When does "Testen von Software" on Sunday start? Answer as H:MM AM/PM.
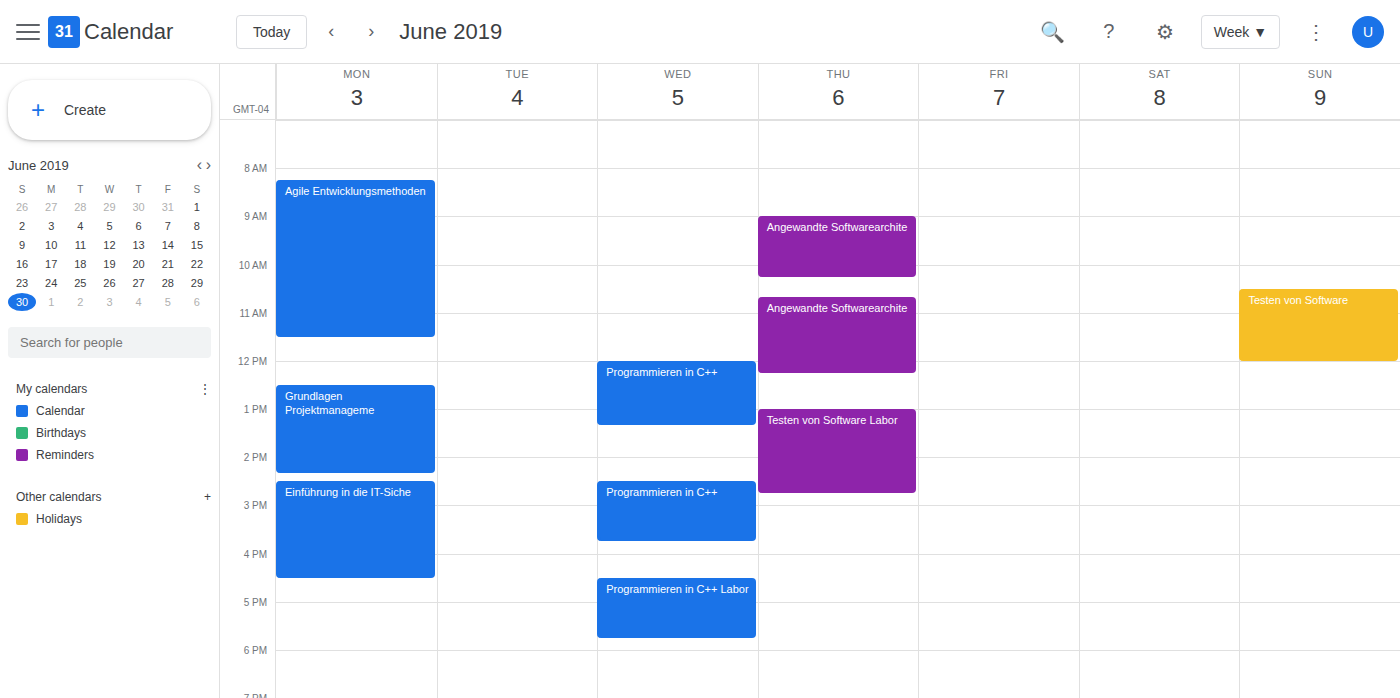
10:30 AM